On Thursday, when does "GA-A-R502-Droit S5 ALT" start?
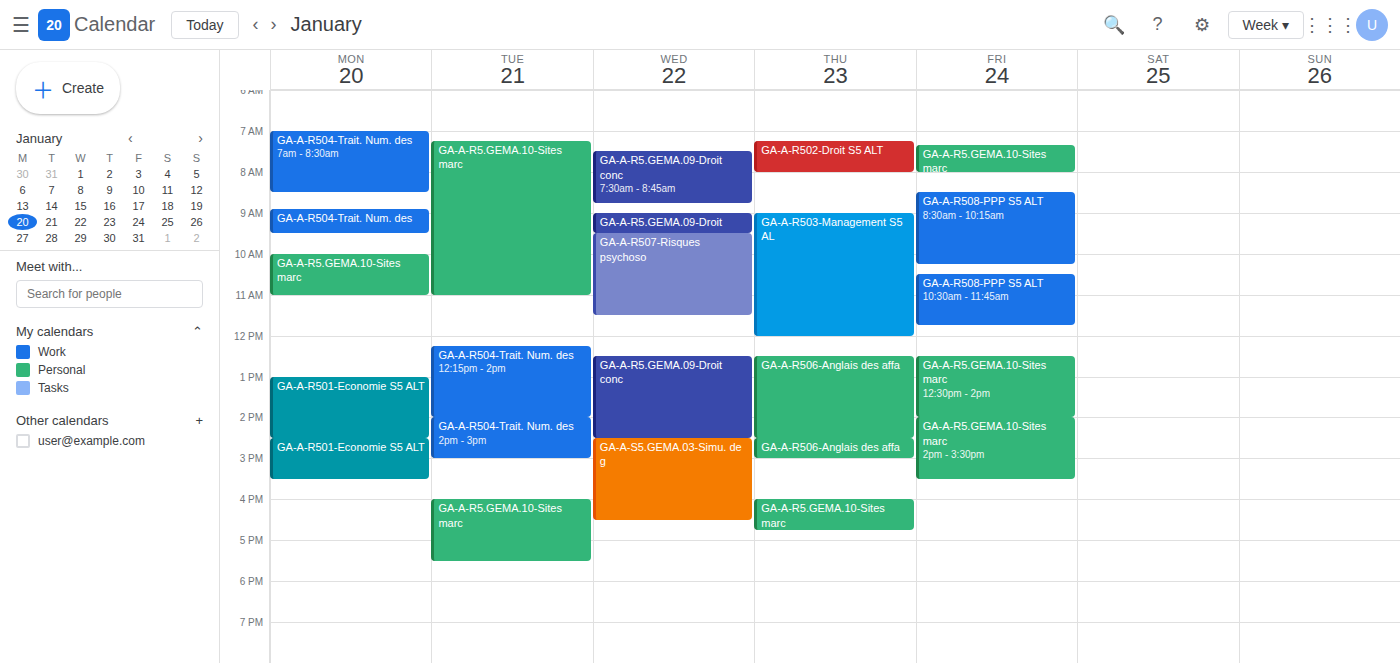
07:15